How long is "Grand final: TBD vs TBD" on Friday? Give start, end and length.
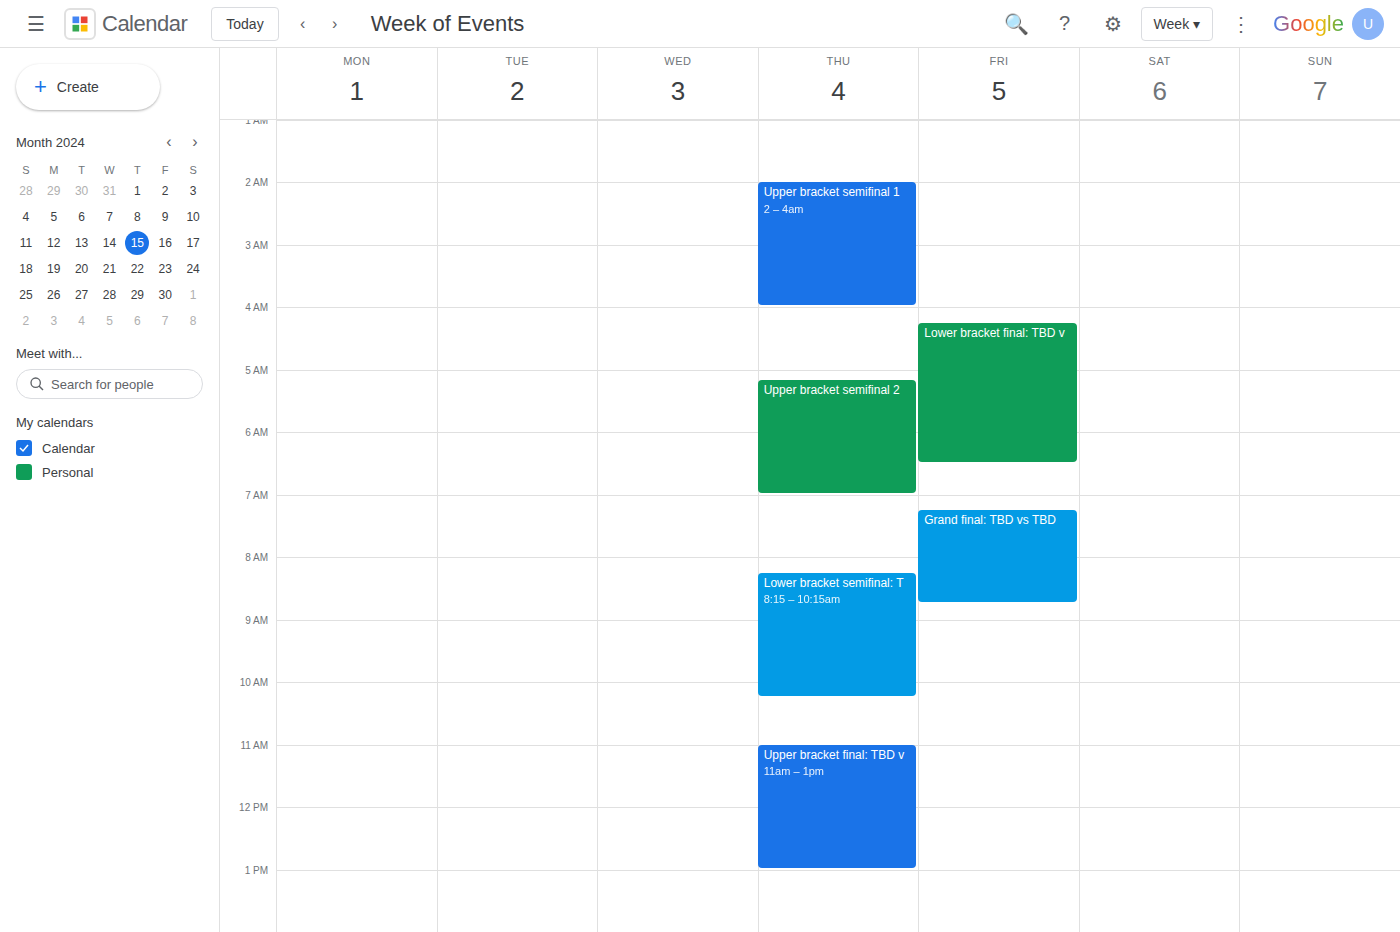
7:15 AM to 8:45 AM, 1 hour 30 minutes